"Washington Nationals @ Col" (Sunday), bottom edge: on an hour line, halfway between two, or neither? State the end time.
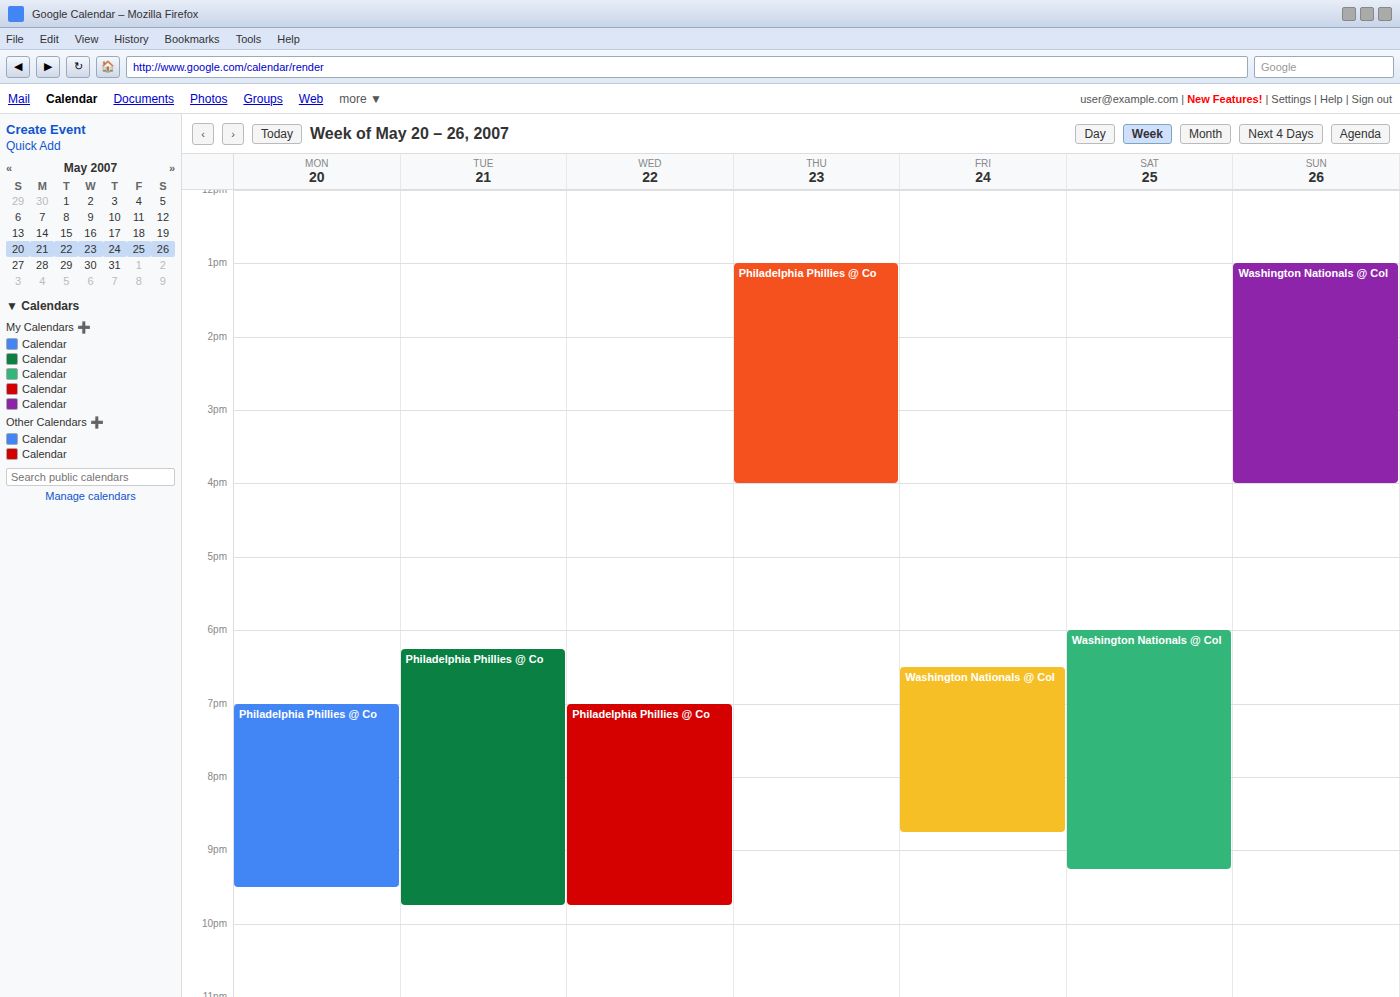
4:00 PM -- exactly on the 4 PM line.